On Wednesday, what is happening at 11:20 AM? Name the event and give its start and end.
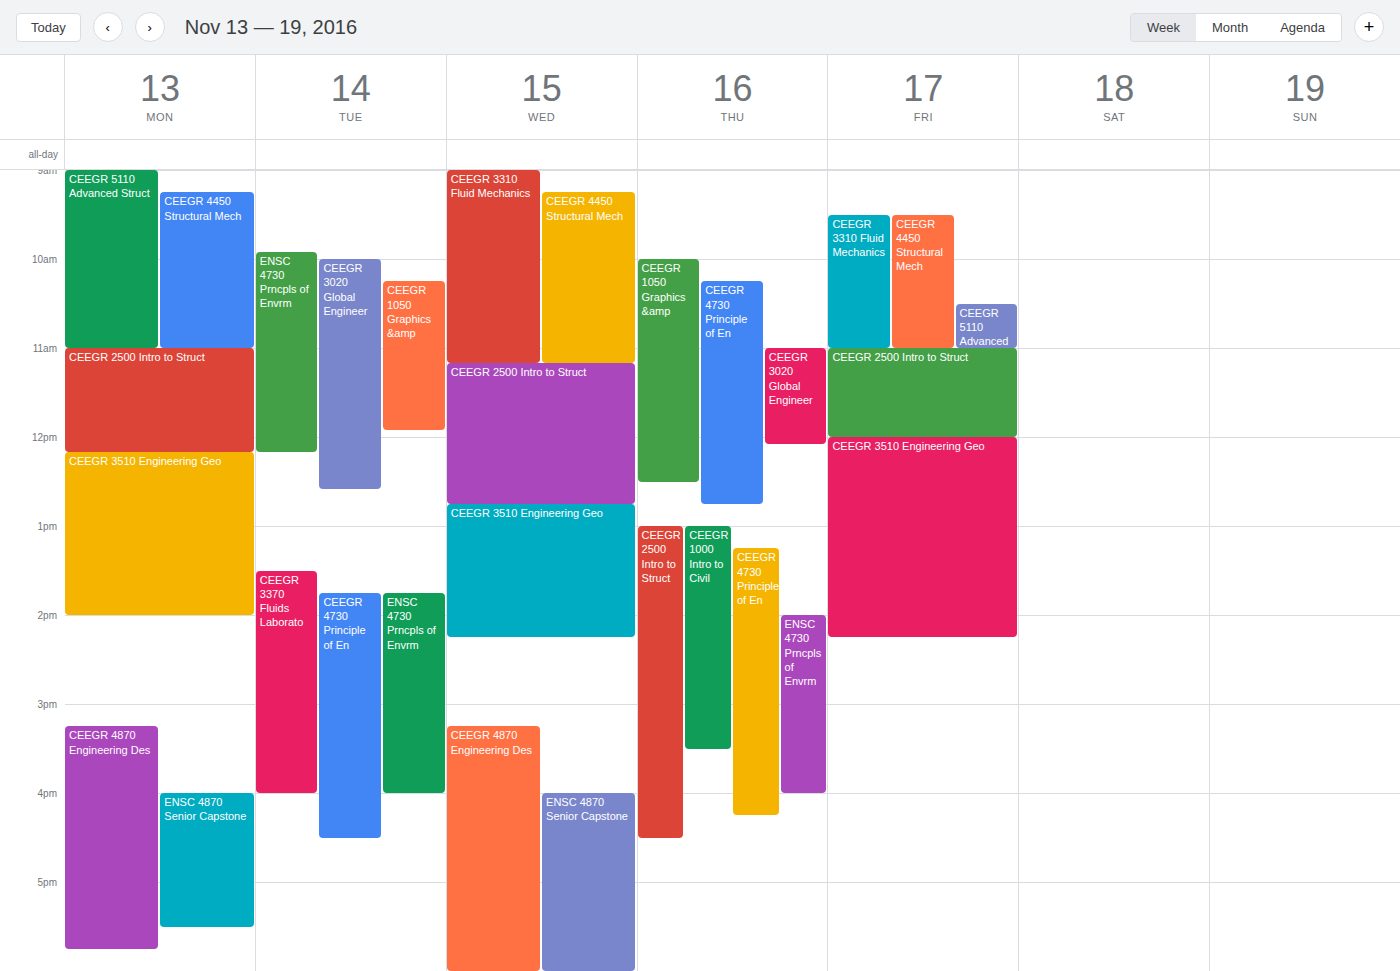
"CEEGR 2500 Intro to Struct", 11:10 AM to 12:45 PM